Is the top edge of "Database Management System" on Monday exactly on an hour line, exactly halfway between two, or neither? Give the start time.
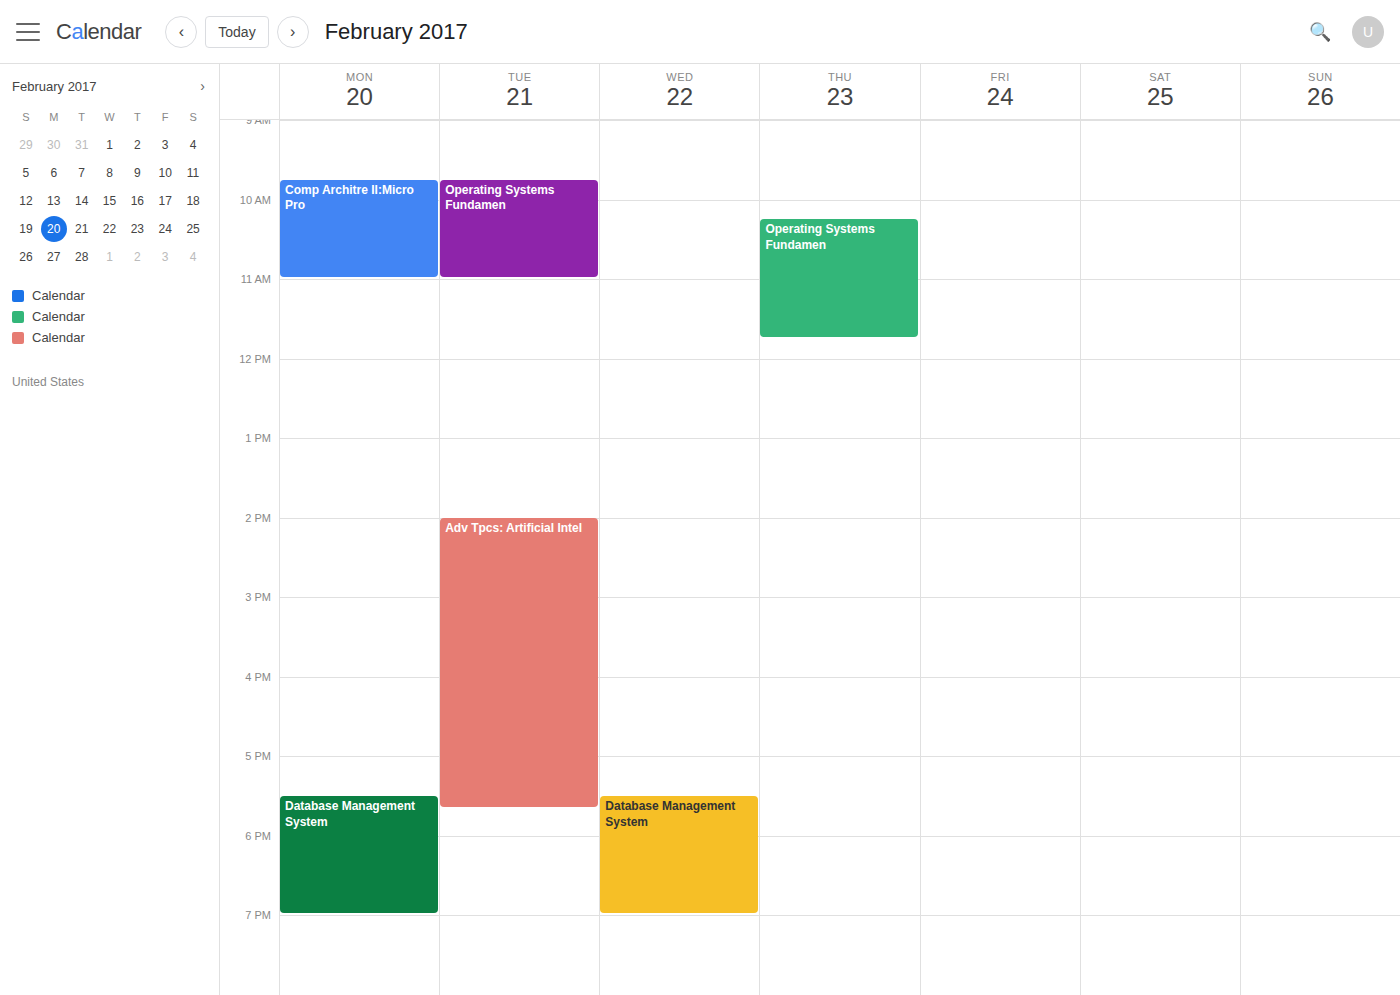
5:30 PM -- halfway between the 5 PM and 6 PM lines.